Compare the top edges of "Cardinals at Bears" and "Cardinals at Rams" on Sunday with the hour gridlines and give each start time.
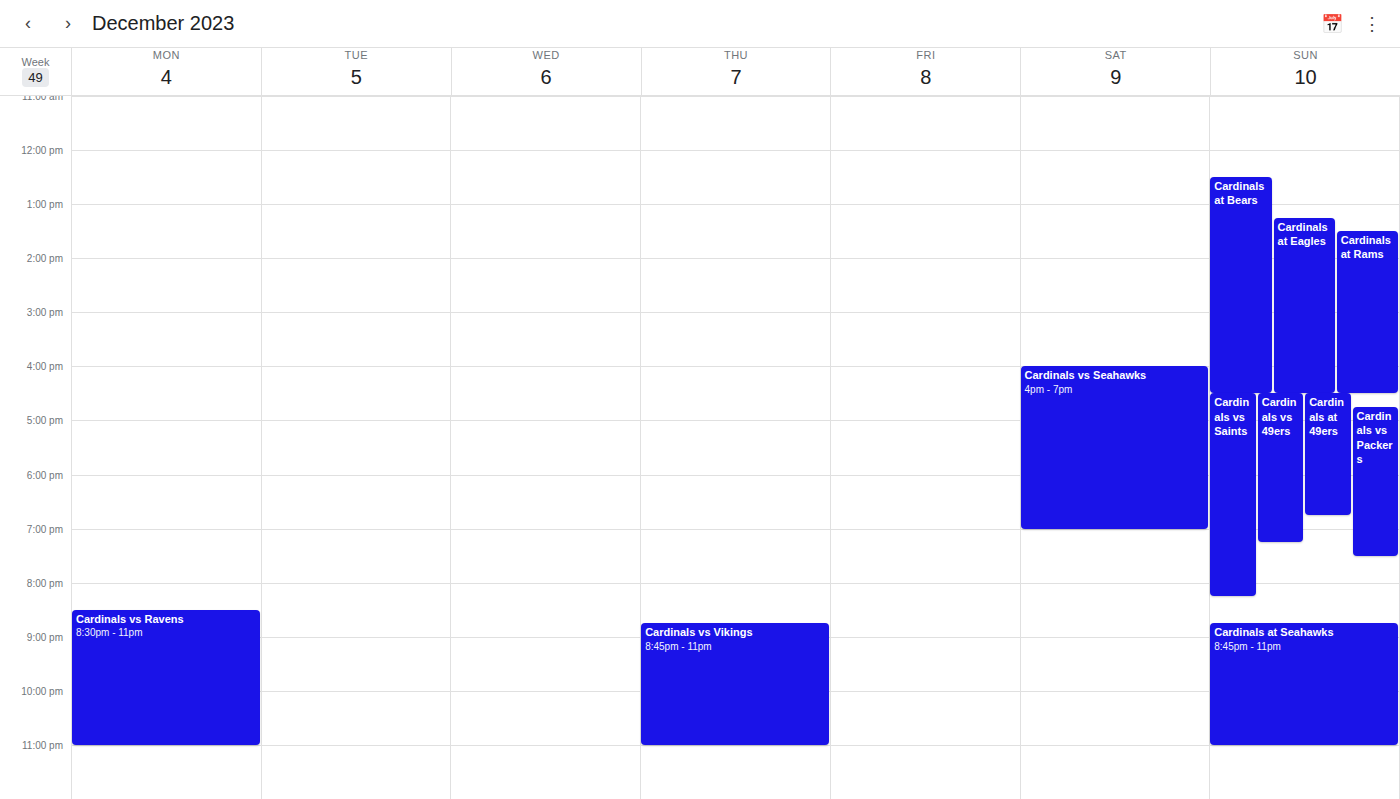
"Cardinals at Bears": 12:30 PM, halfway between the 12 PM and 1 PM lines. "Cardinals at Rams": 1:30 PM, halfway between the 1 PM and 2 PM lines.